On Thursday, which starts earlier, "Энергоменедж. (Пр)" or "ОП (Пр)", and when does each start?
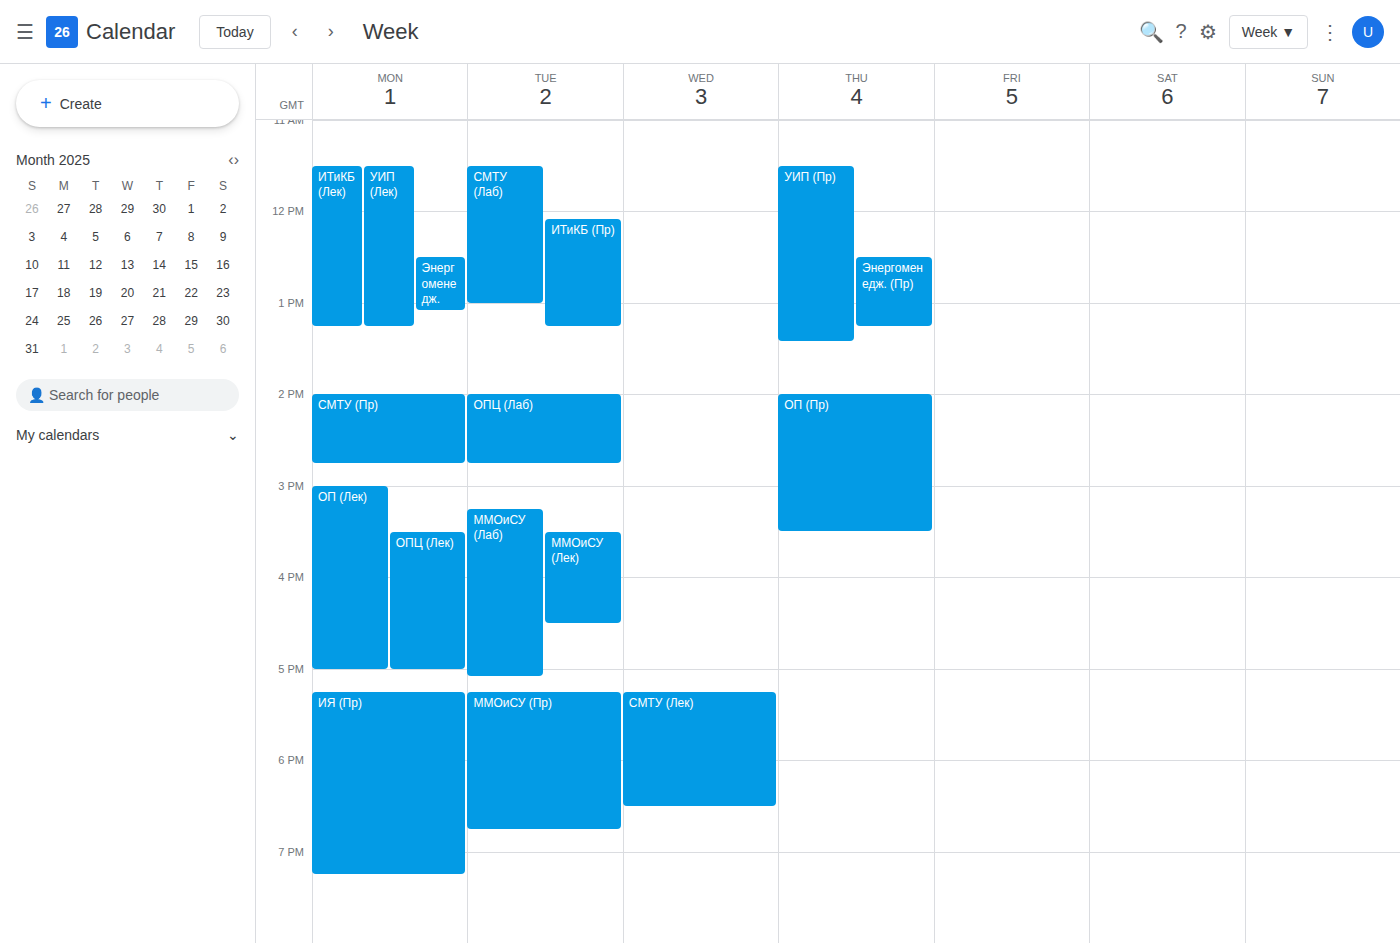
"Энергоменедж. (Пр)" 12:30; "ОП (Пр)" 14:00.